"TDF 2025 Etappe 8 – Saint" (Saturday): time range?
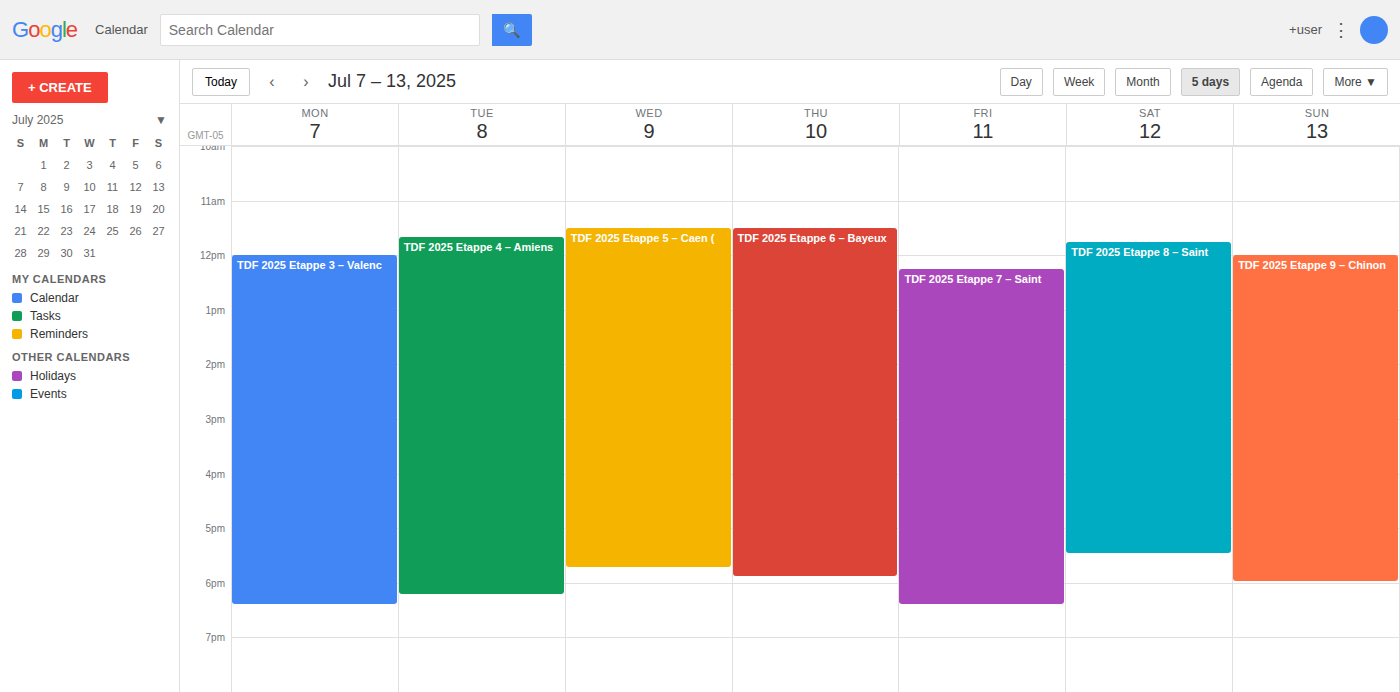
11:45 AM to 5:30 PM